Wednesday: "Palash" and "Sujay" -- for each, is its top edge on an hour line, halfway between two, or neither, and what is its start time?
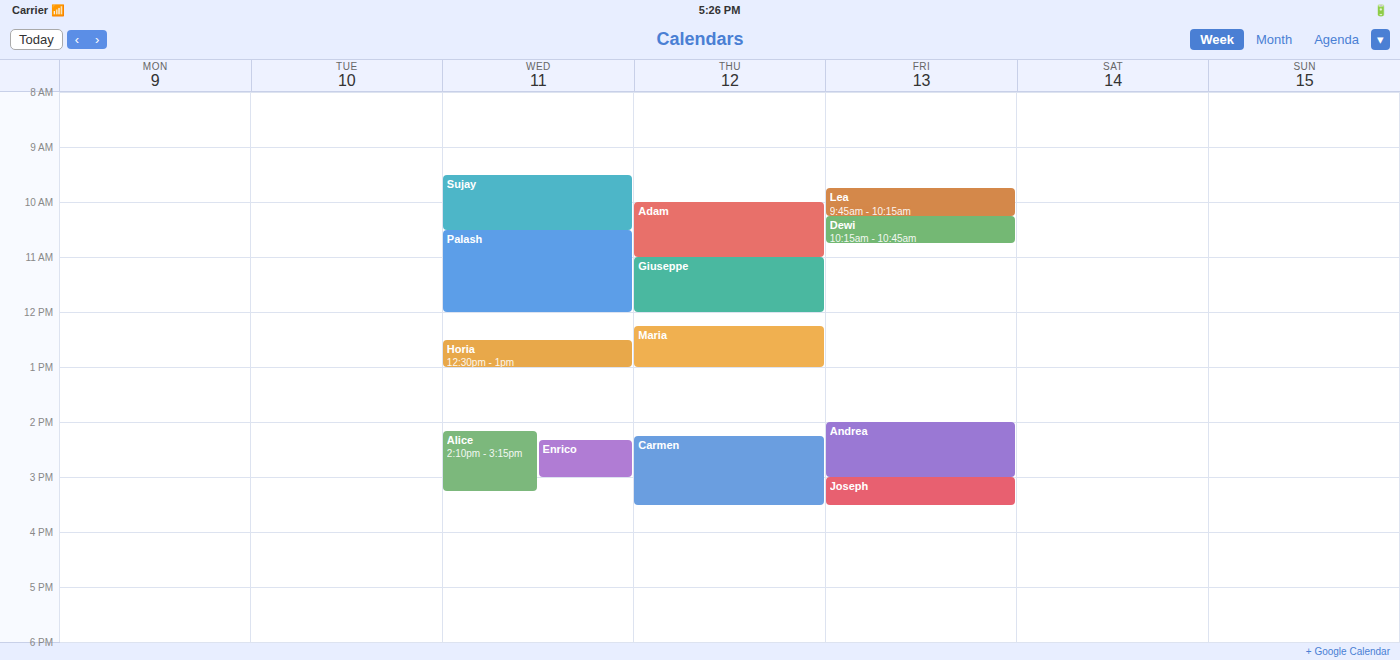
"Palash": 10:30 AM, halfway between the 10 AM and 11 AM lines. "Sujay": 9:30 AM, halfway between the 9 AM and 10 AM lines.